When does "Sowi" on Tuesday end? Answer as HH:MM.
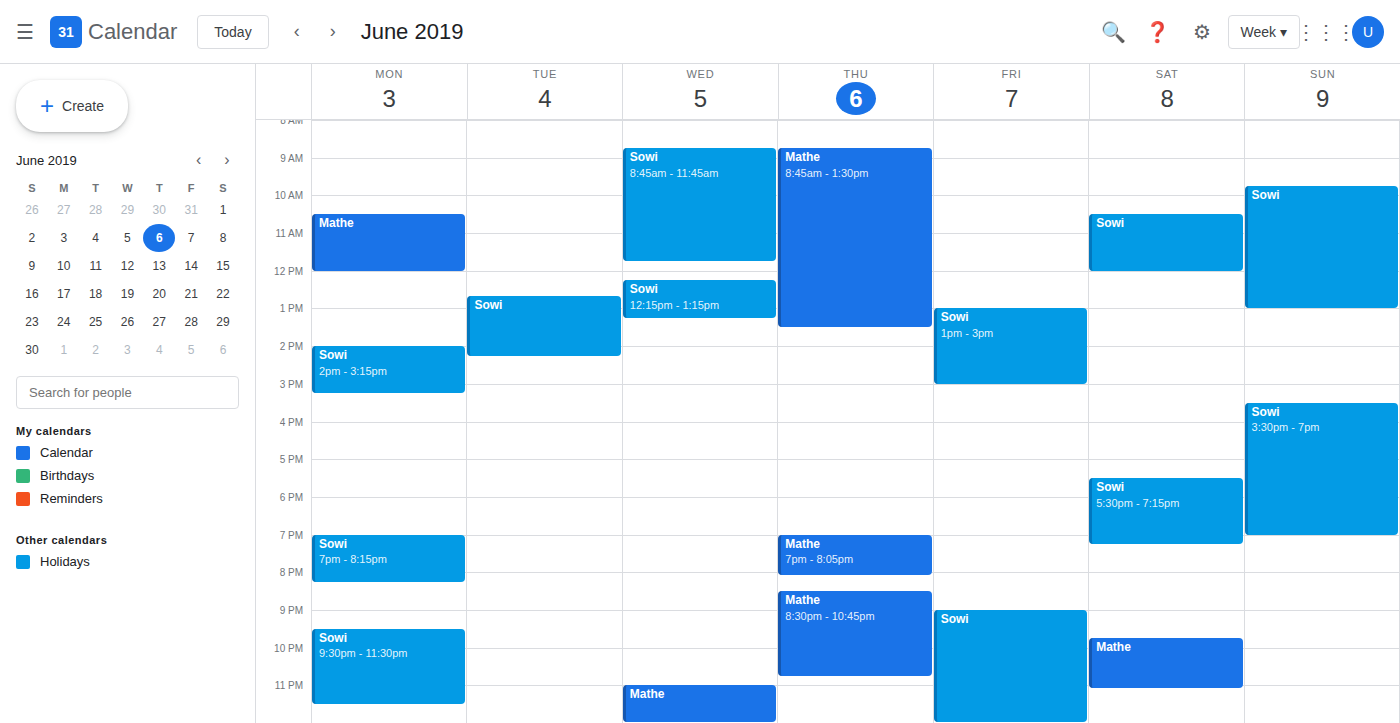
14:15